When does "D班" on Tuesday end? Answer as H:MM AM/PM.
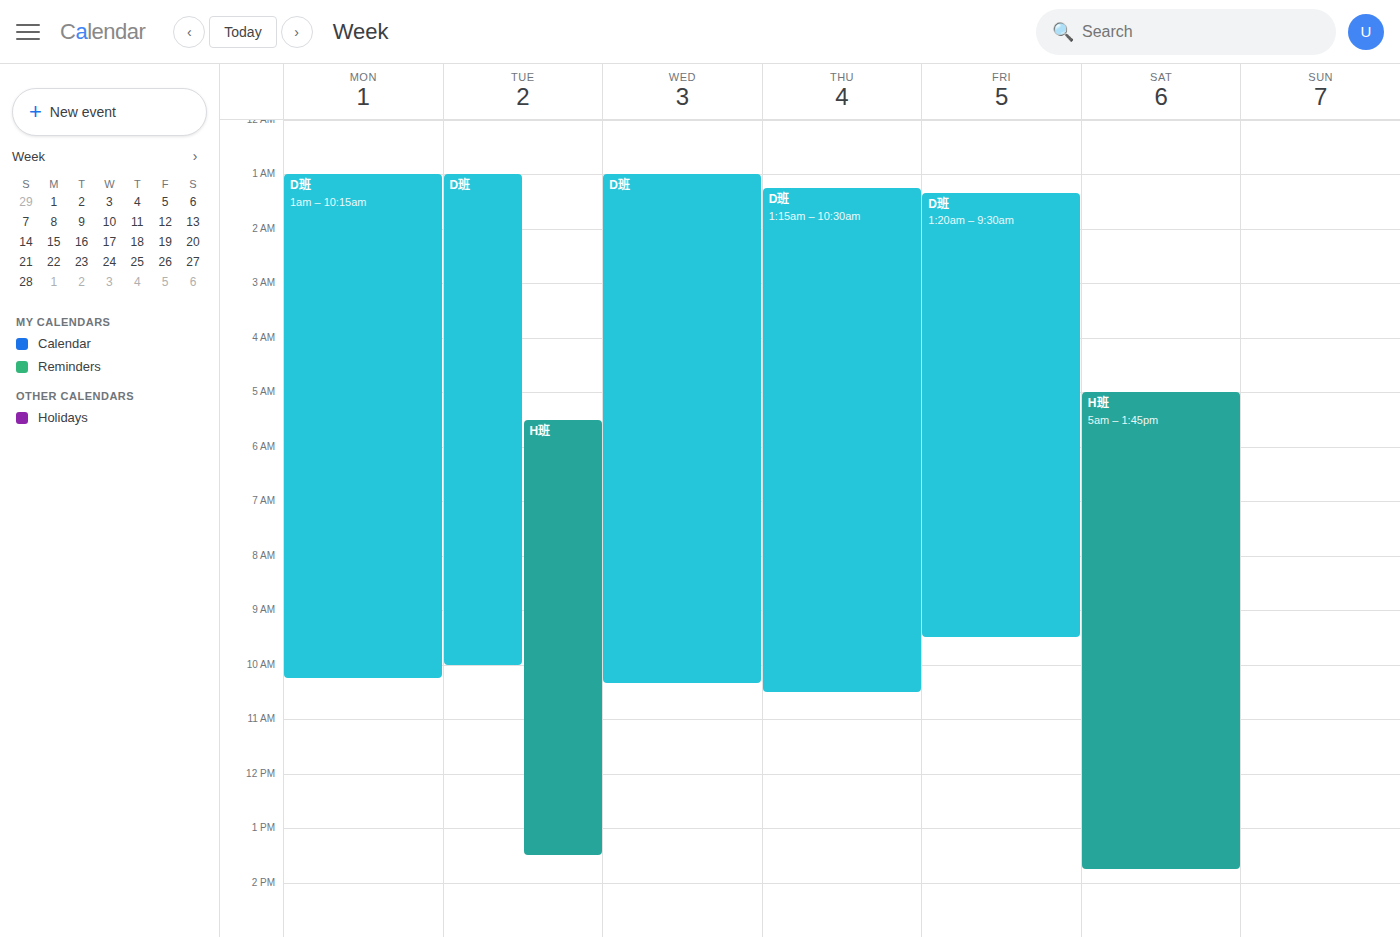
10:00 AM